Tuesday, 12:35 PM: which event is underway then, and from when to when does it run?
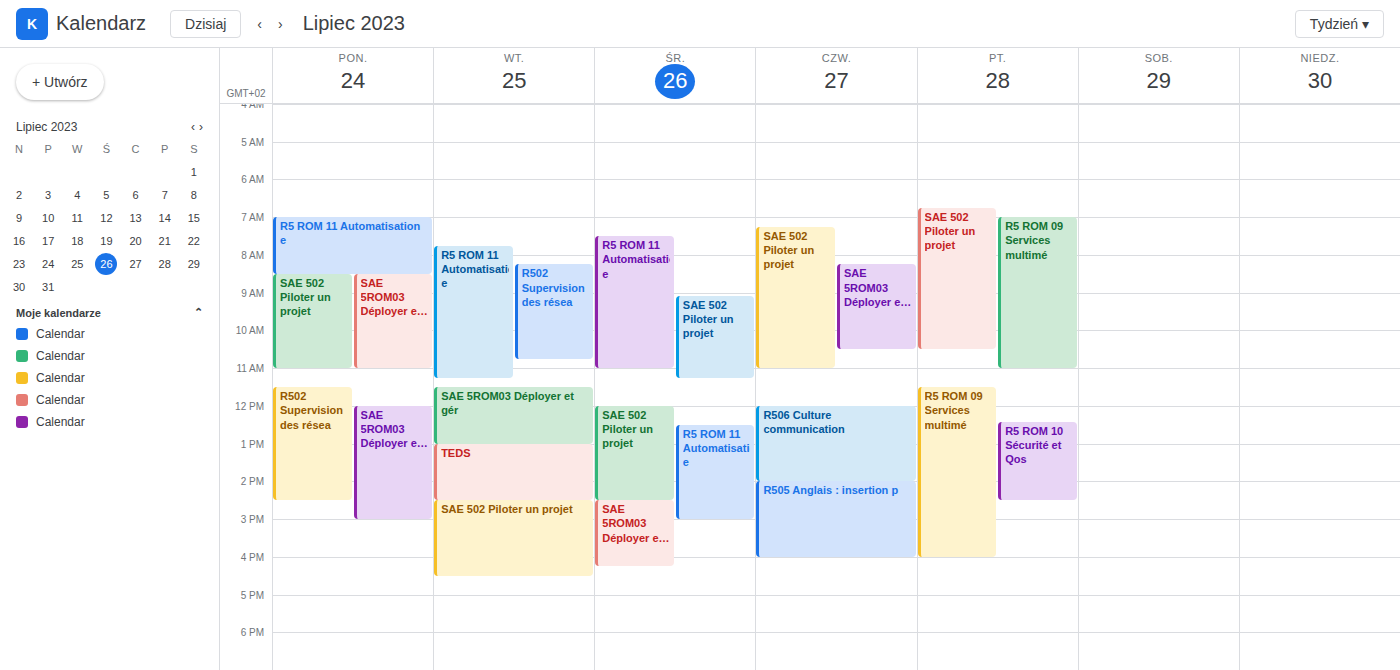
"SAE 5ROM03 Déployer et gér", 11:30 AM to 1:00 PM